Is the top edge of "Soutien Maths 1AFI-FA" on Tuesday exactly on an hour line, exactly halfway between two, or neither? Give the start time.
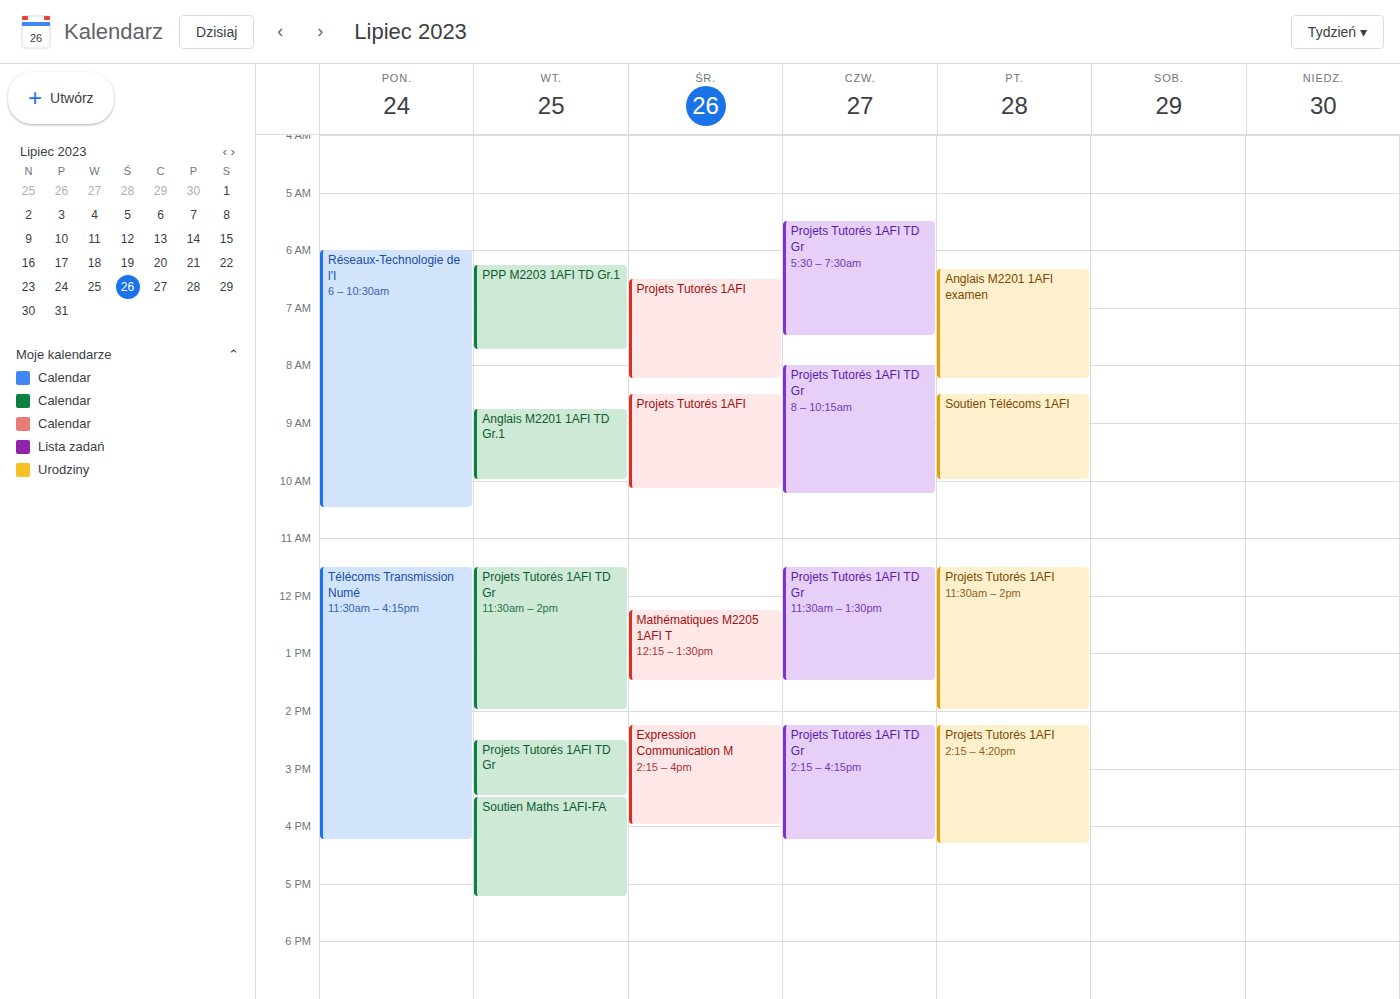
3:30 PM -- halfway between the 3 PM and 4 PM lines.